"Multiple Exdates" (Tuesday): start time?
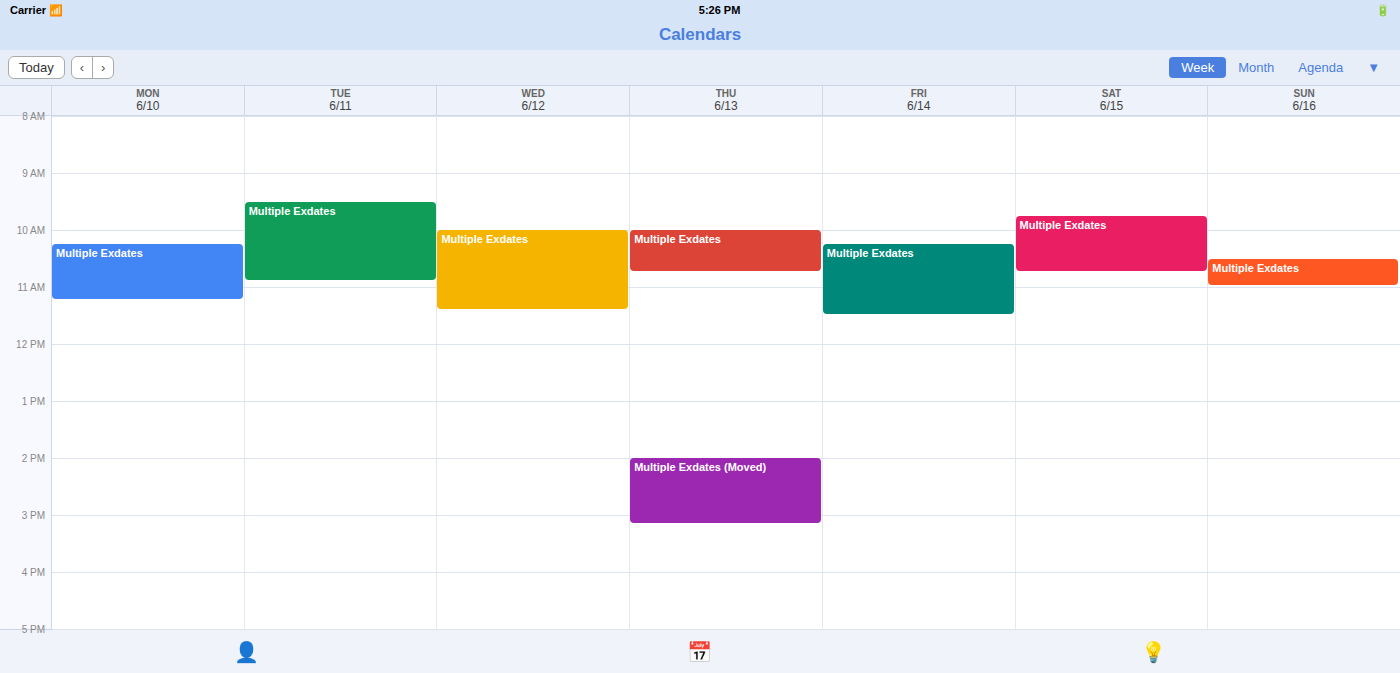
09:30